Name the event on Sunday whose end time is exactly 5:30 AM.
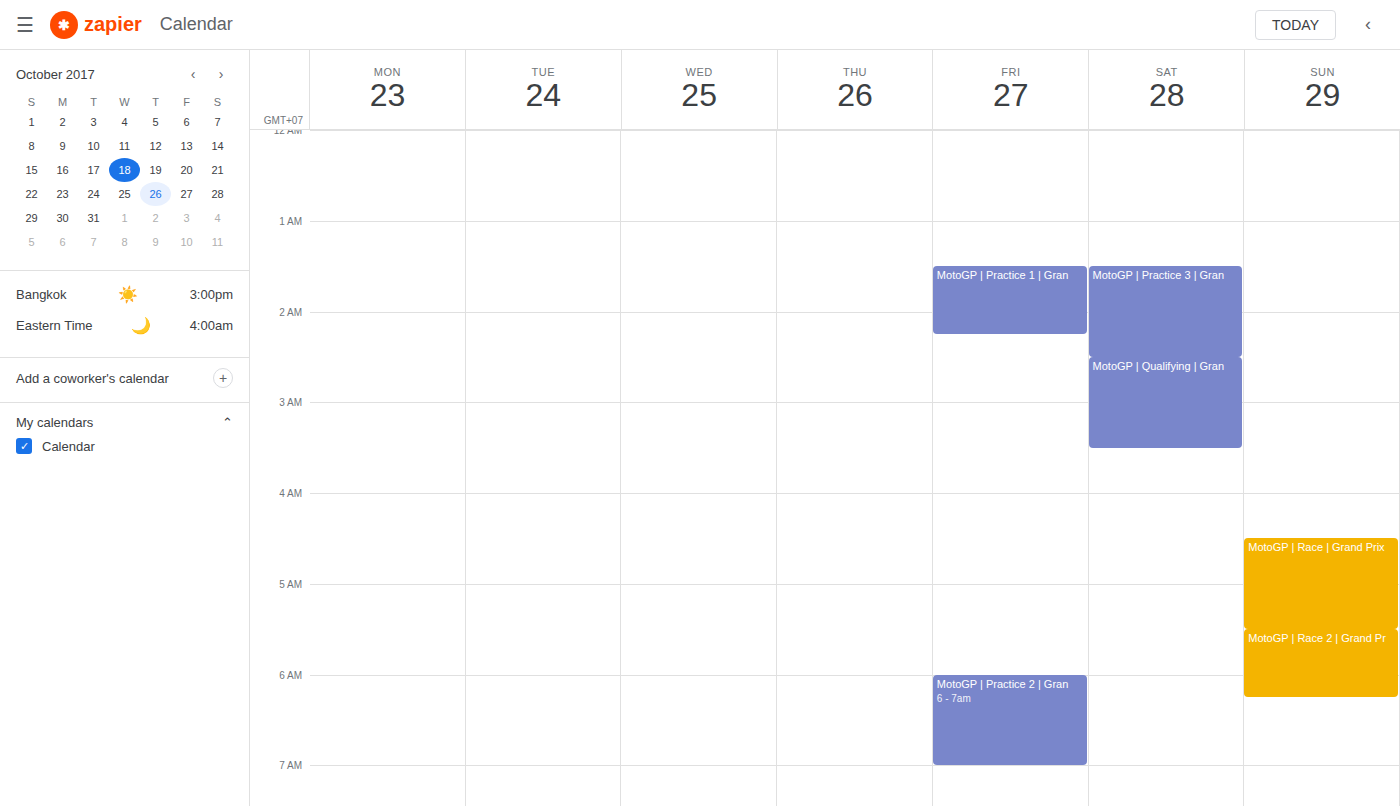
"MotoGP | Race | Grand Prix"